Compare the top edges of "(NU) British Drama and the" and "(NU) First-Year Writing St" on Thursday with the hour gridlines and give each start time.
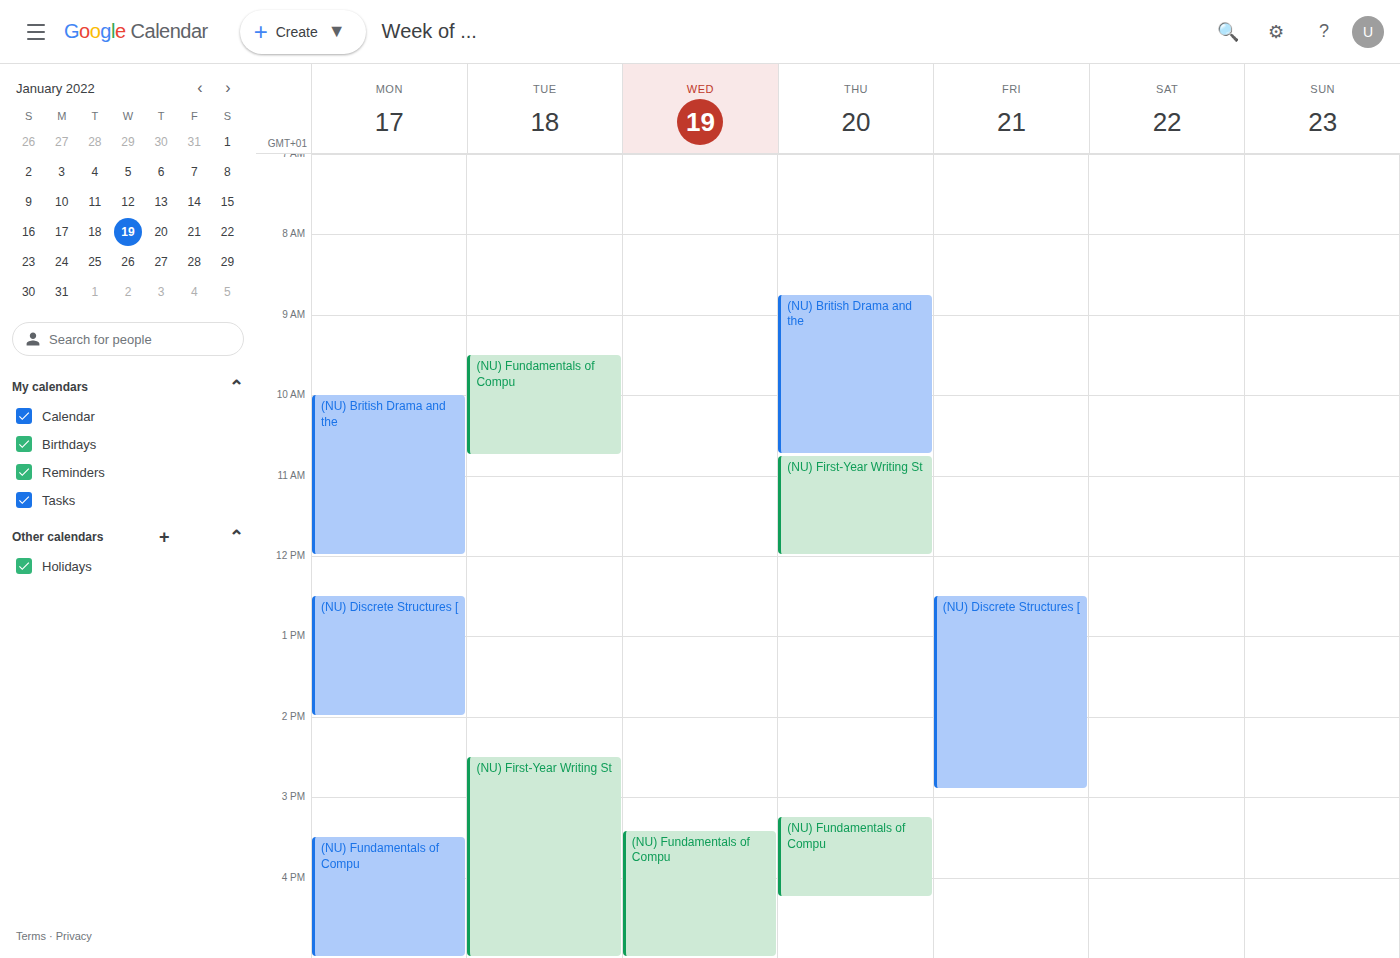
"(NU) British Drama and the": 08:45, neither: three quarters of the way from the 08:00 line to the 09:00 line. "(NU) First-Year Writing St": 10:45, neither: three quarters of the way from the 10:00 line to the 11:00 line.